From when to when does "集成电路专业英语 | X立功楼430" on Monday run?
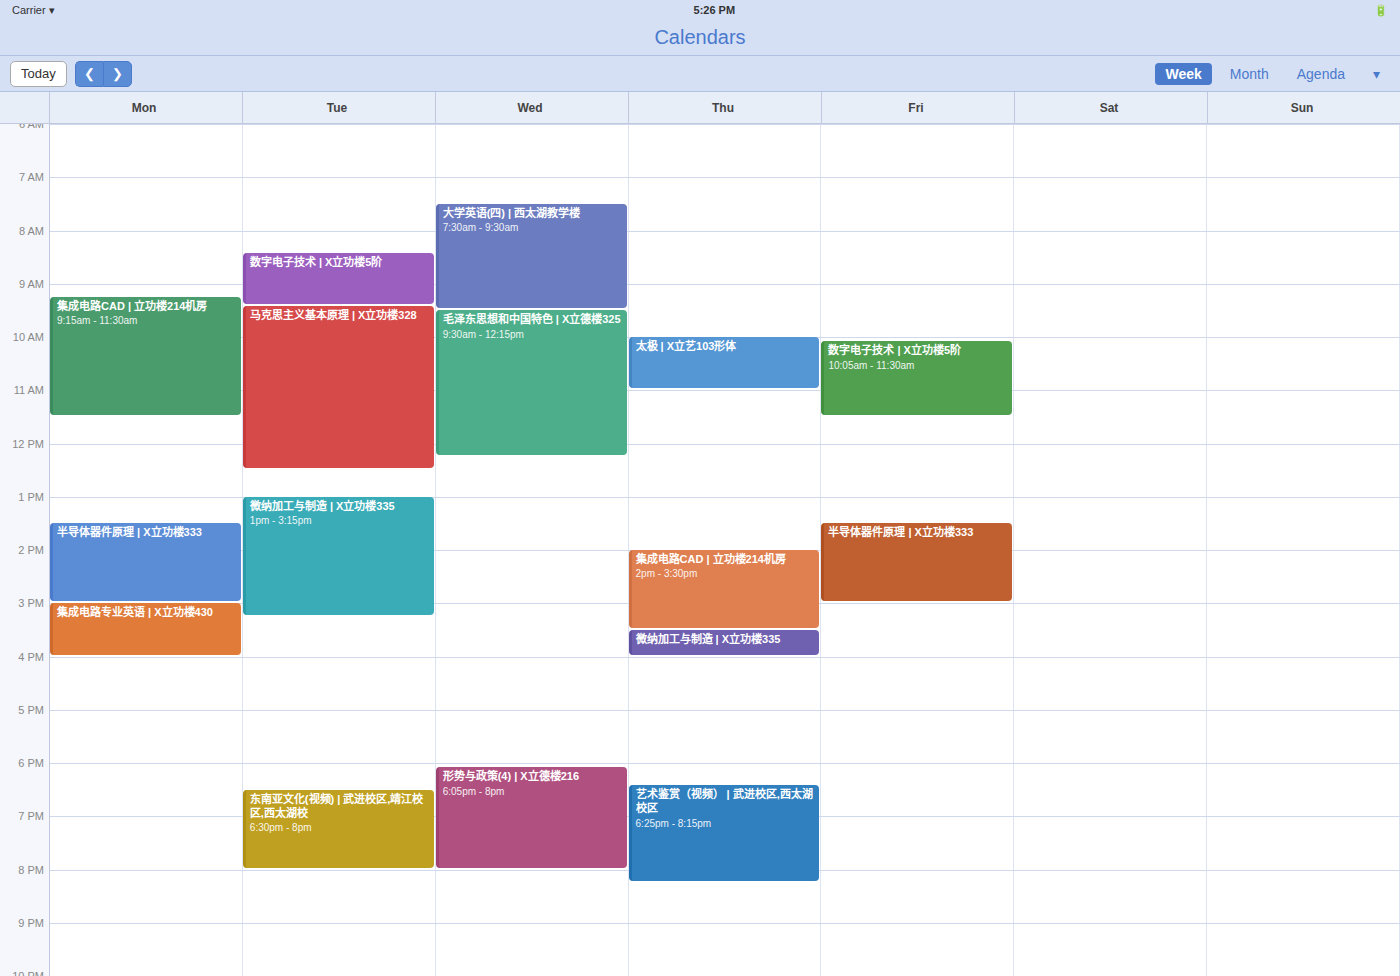
3:00 PM to 4:00 PM